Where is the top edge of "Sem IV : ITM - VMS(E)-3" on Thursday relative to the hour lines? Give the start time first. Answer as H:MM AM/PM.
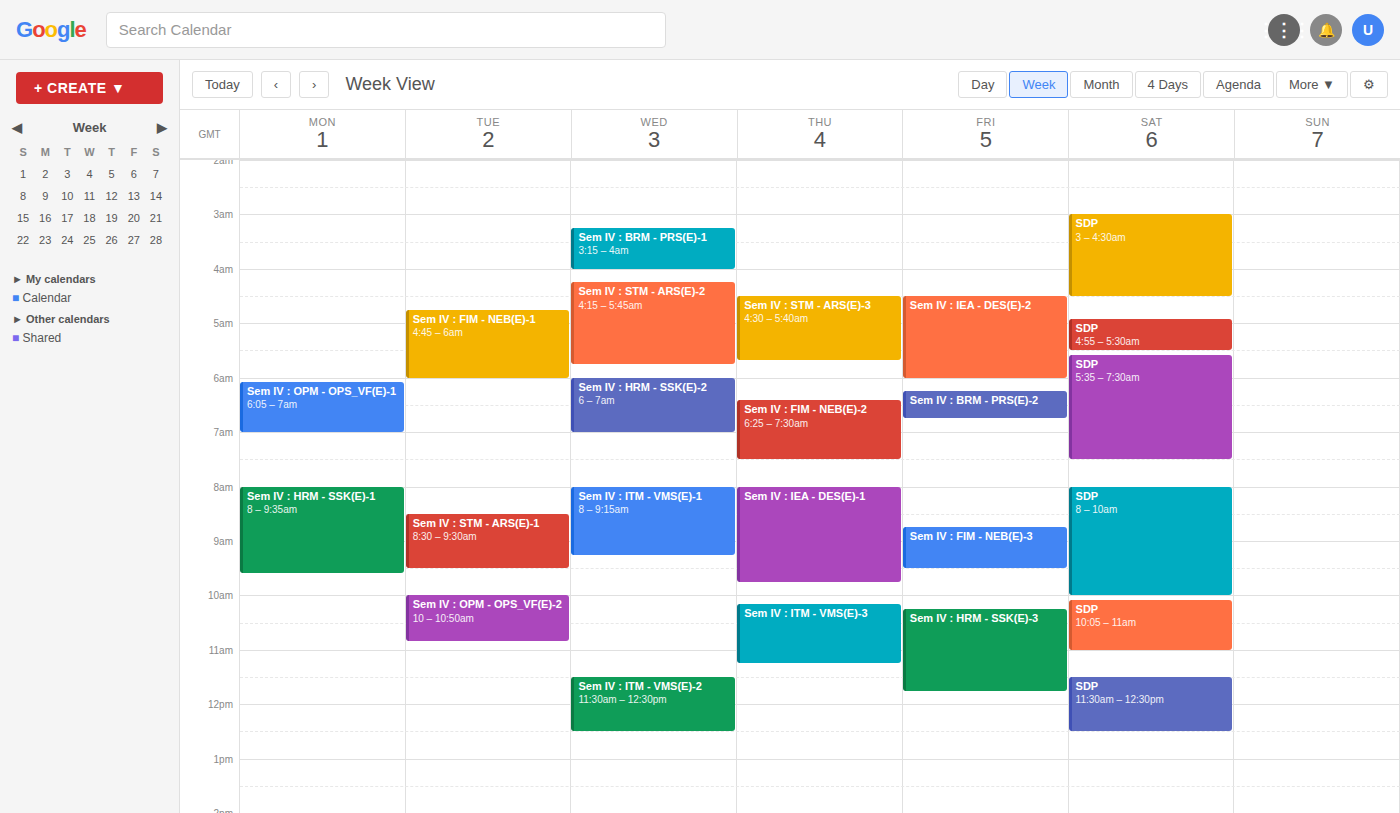
10:10 AM -- neither: 10 minutes below the 10 AM line and 50 minutes above the 11 AM line.